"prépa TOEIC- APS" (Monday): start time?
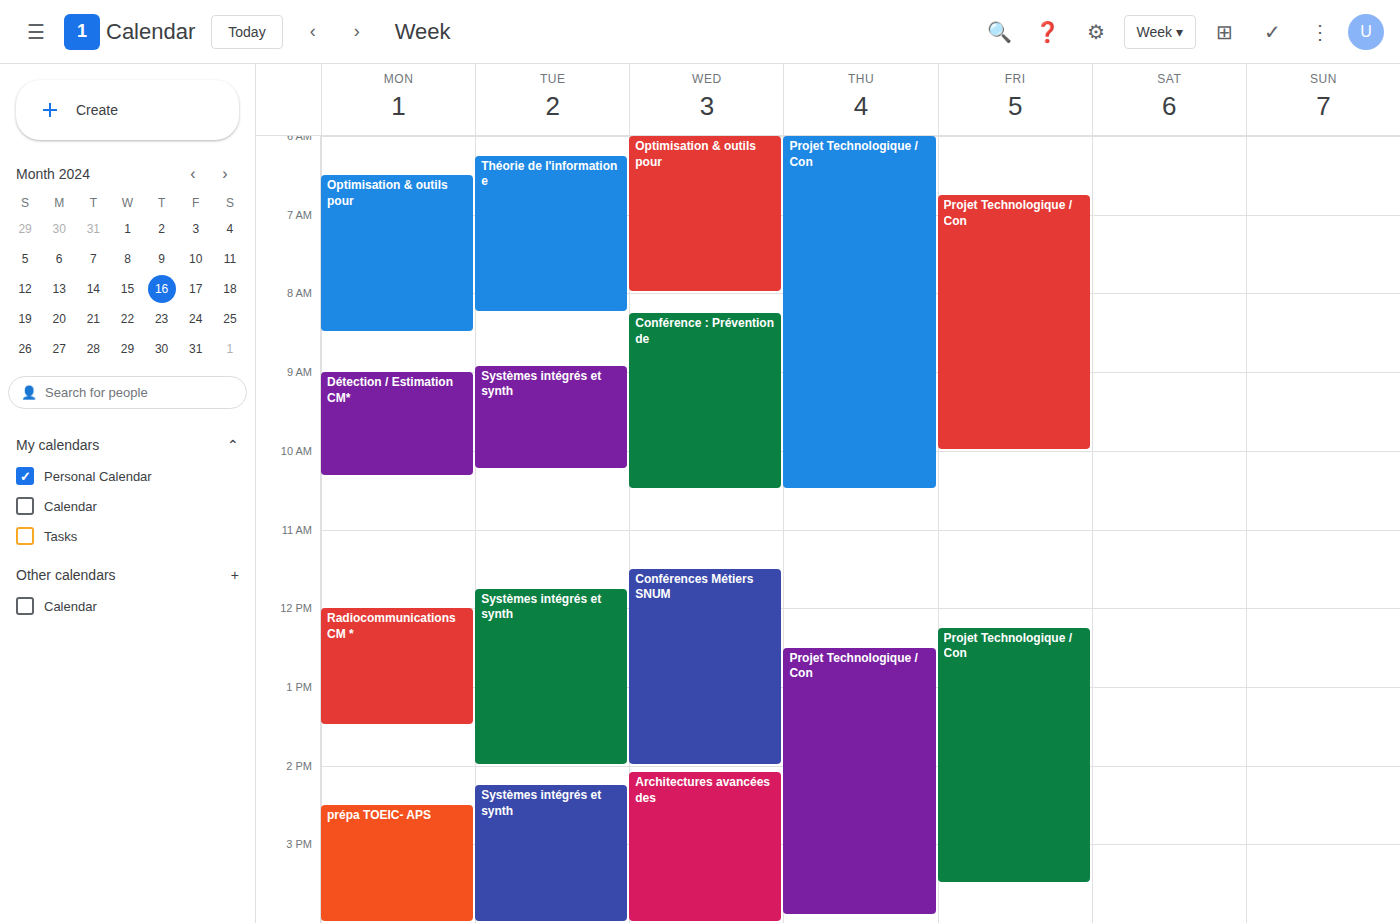
2:30 PM